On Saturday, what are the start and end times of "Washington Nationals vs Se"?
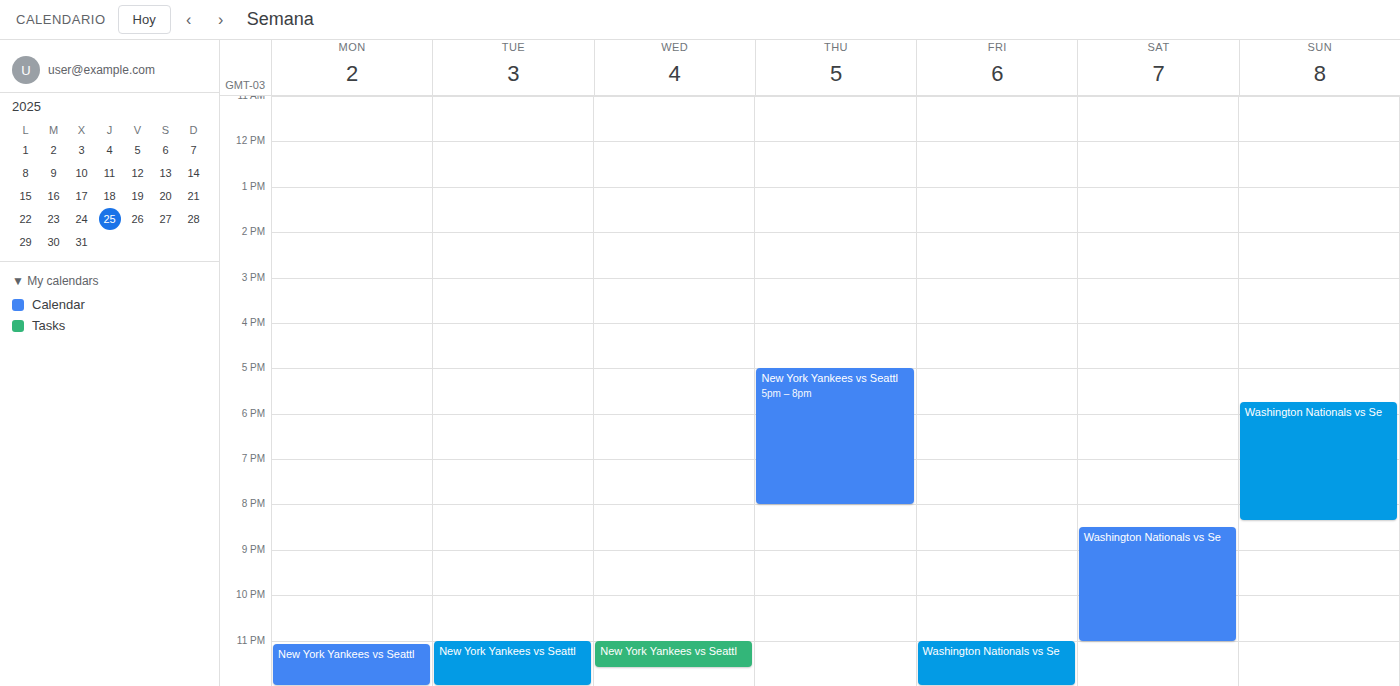
8:30 PM to 11:00 PM